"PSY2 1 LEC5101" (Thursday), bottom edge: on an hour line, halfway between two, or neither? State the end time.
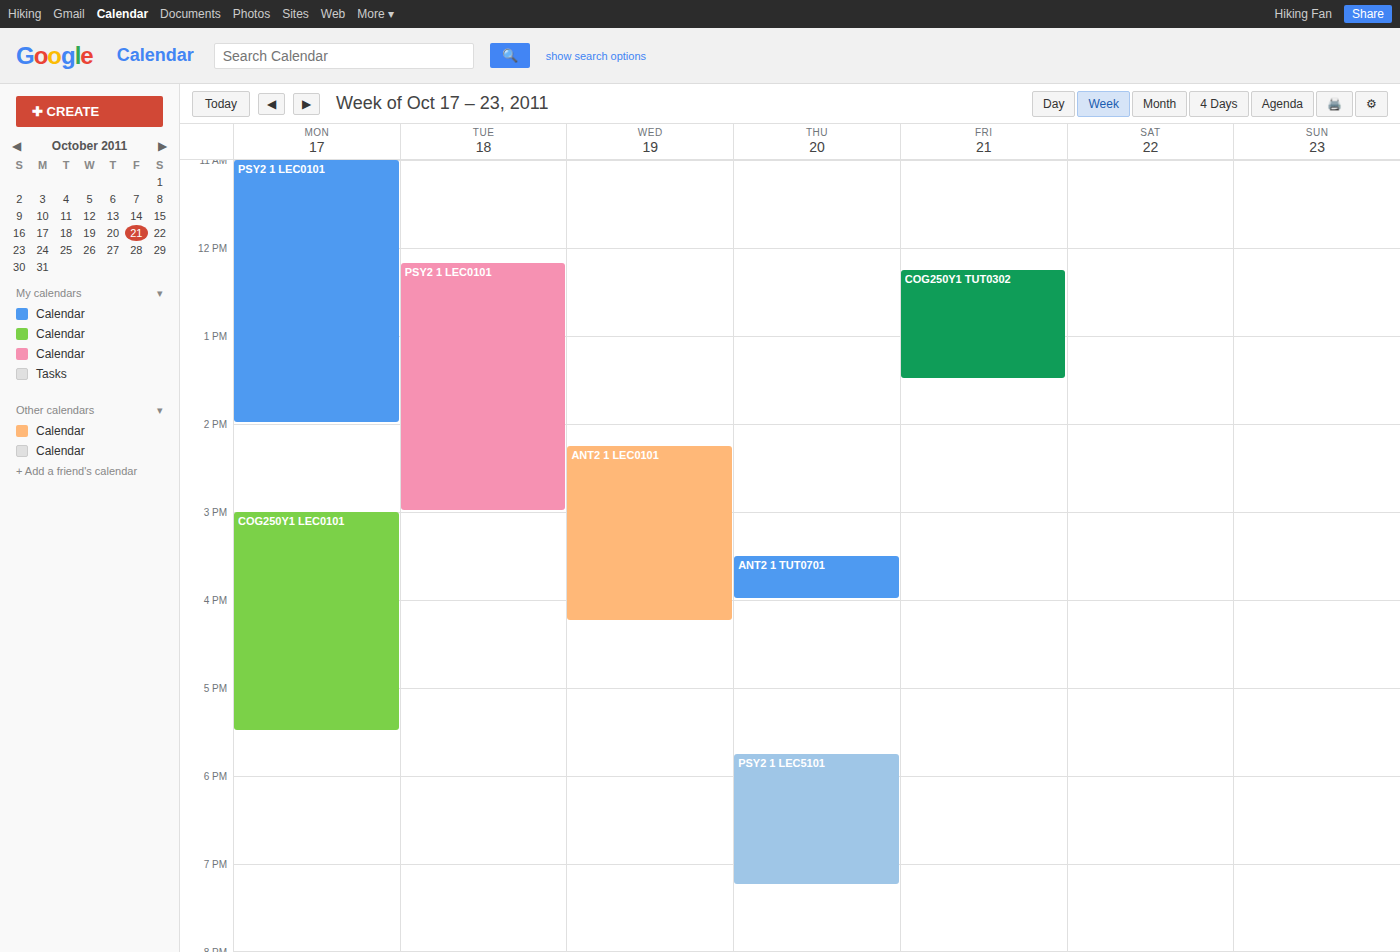
7:15 PM -- neither: a quarter of the way from the 7 PM line to the 8 PM line.